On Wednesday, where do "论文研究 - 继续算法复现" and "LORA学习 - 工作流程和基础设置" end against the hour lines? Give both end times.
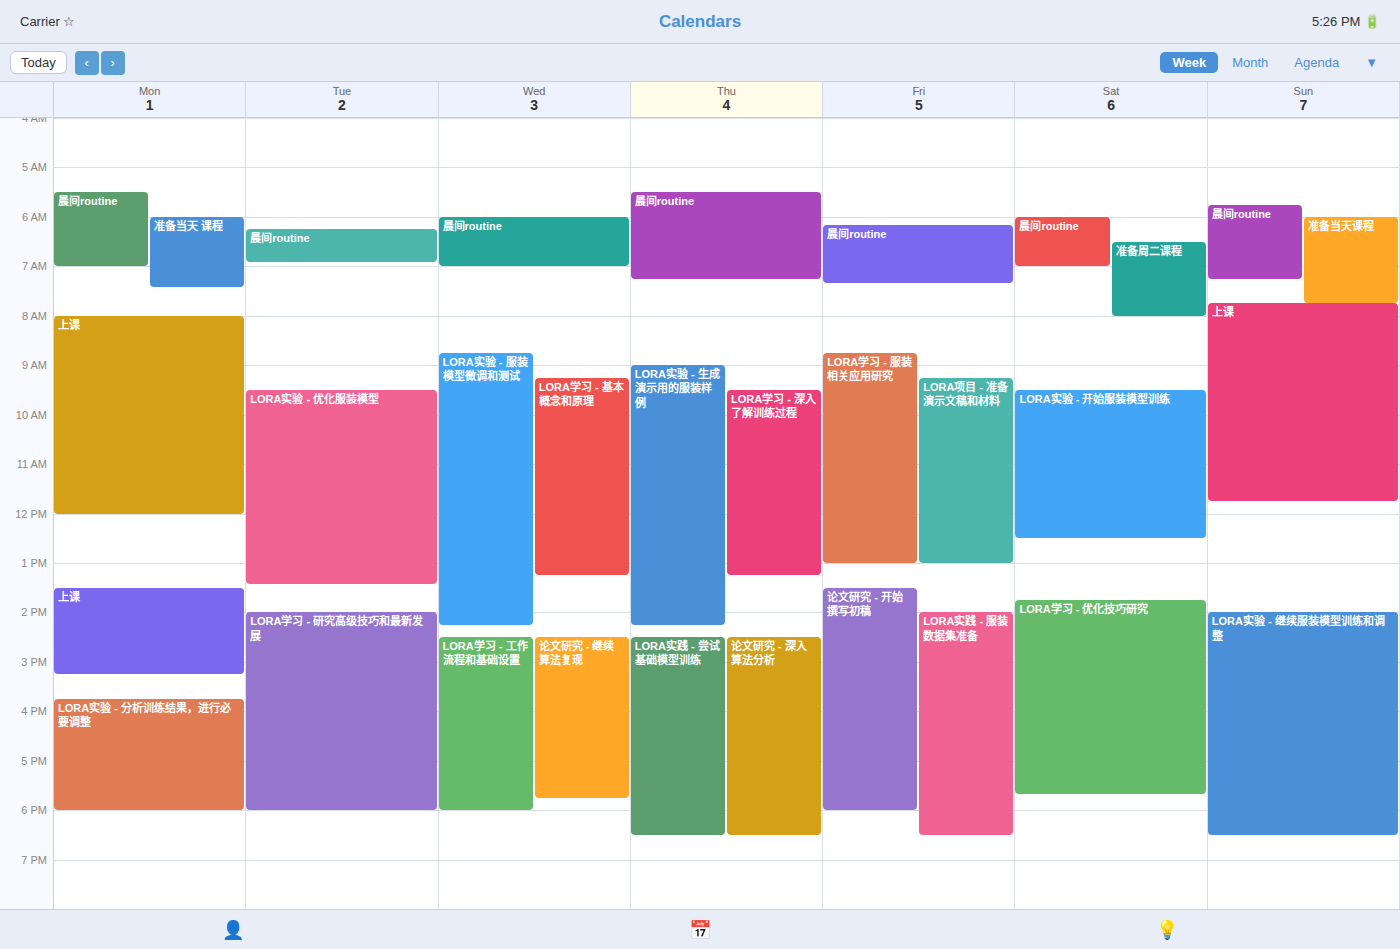
"论文研究 - 继续算法复现": 5:45 PM, neither: three quarters of the way from the 5 PM line to the 6 PM line. "LORA学习 - 工作流程和基础设置": 6:00 PM, exactly on the 6 PM line.